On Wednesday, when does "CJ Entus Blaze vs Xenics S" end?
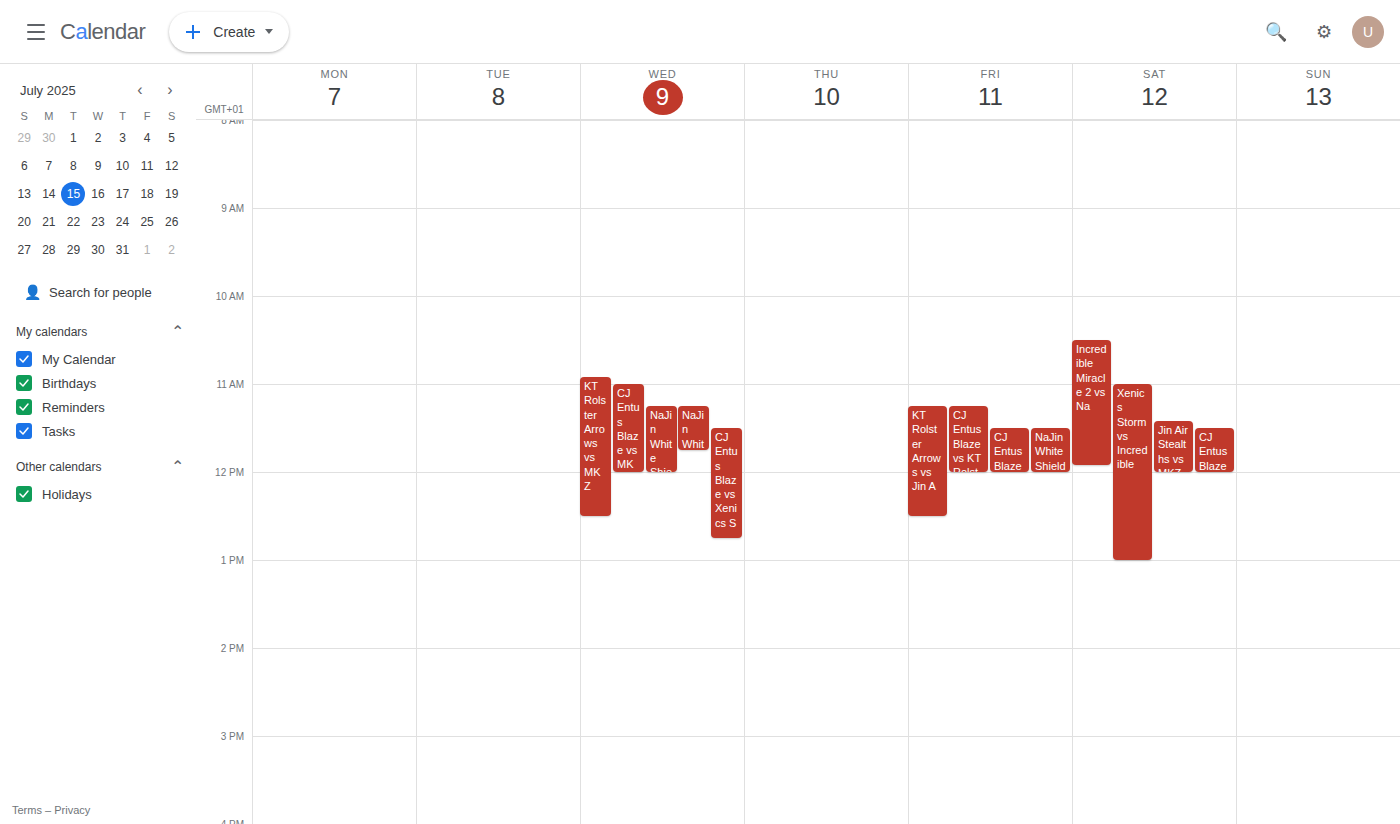
12:45 PM